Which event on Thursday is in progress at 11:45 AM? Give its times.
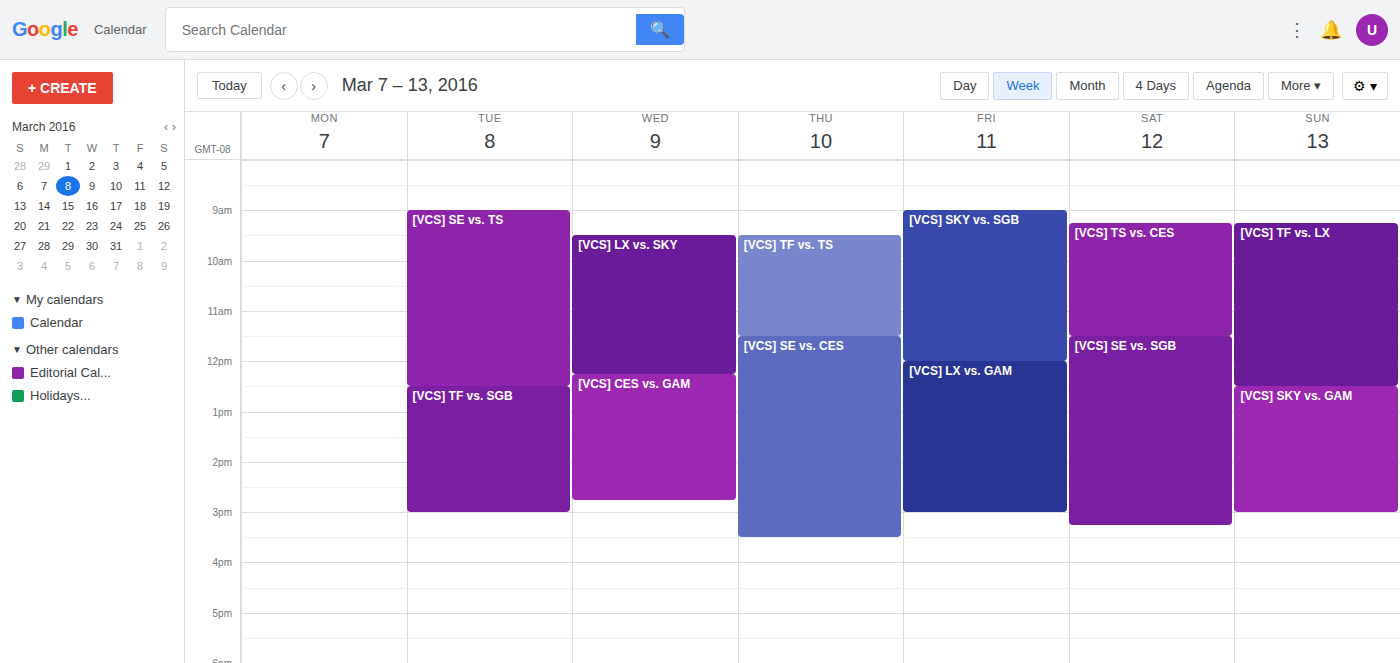
"[VCS] SE vs. CES", 11:30 AM to 3:30 PM